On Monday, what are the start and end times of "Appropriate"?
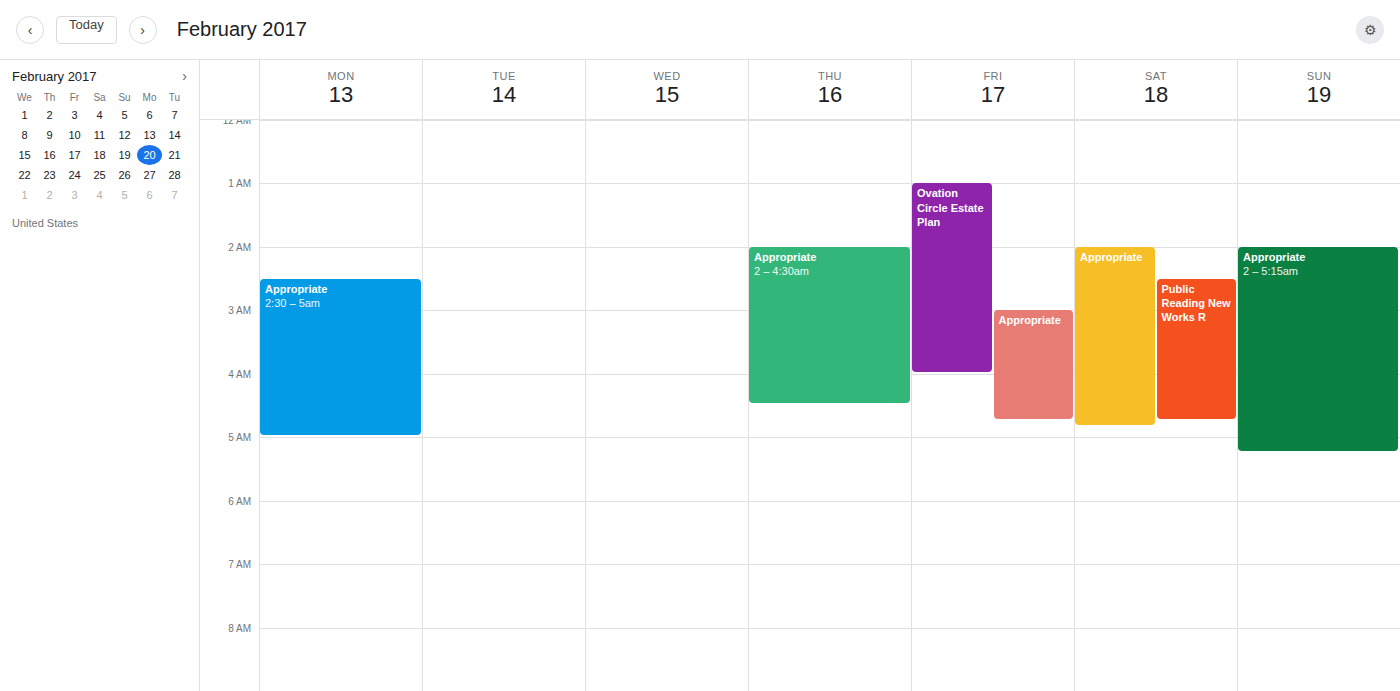
2:30 AM to 5:00 AM